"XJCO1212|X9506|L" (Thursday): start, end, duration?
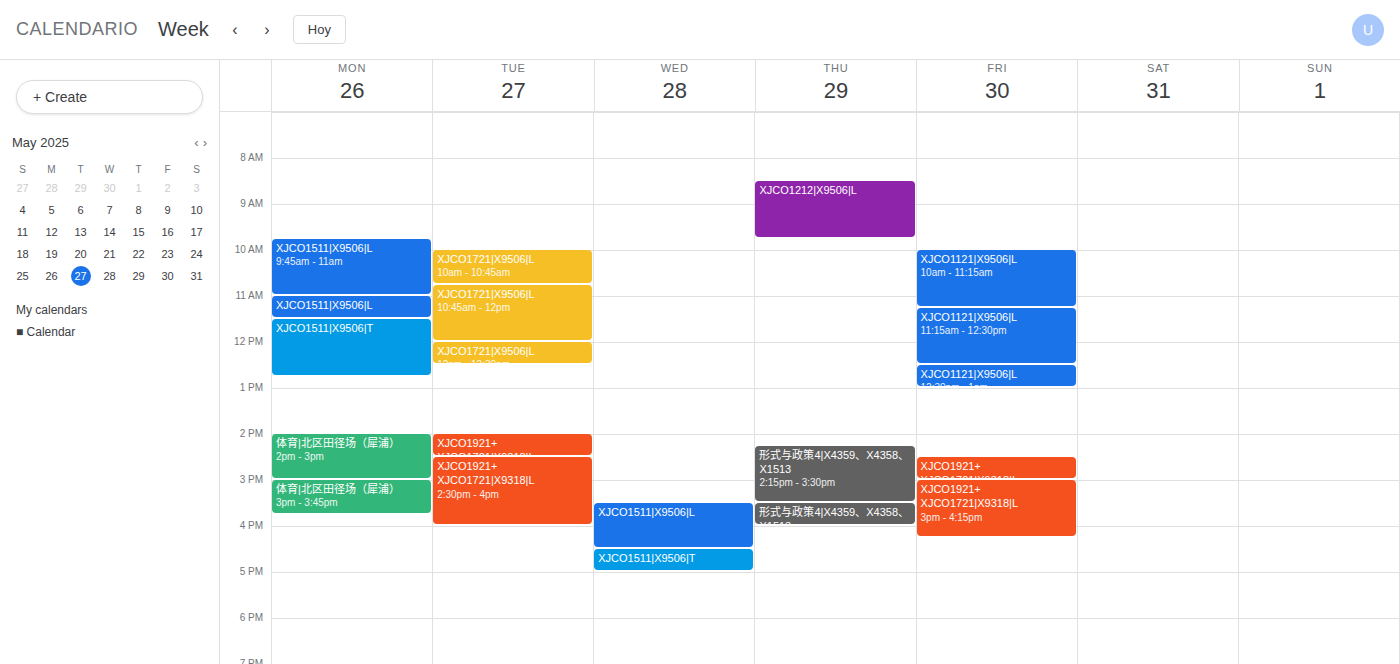
8:30 AM to 9:45 AM, 1 hour 15 minutes